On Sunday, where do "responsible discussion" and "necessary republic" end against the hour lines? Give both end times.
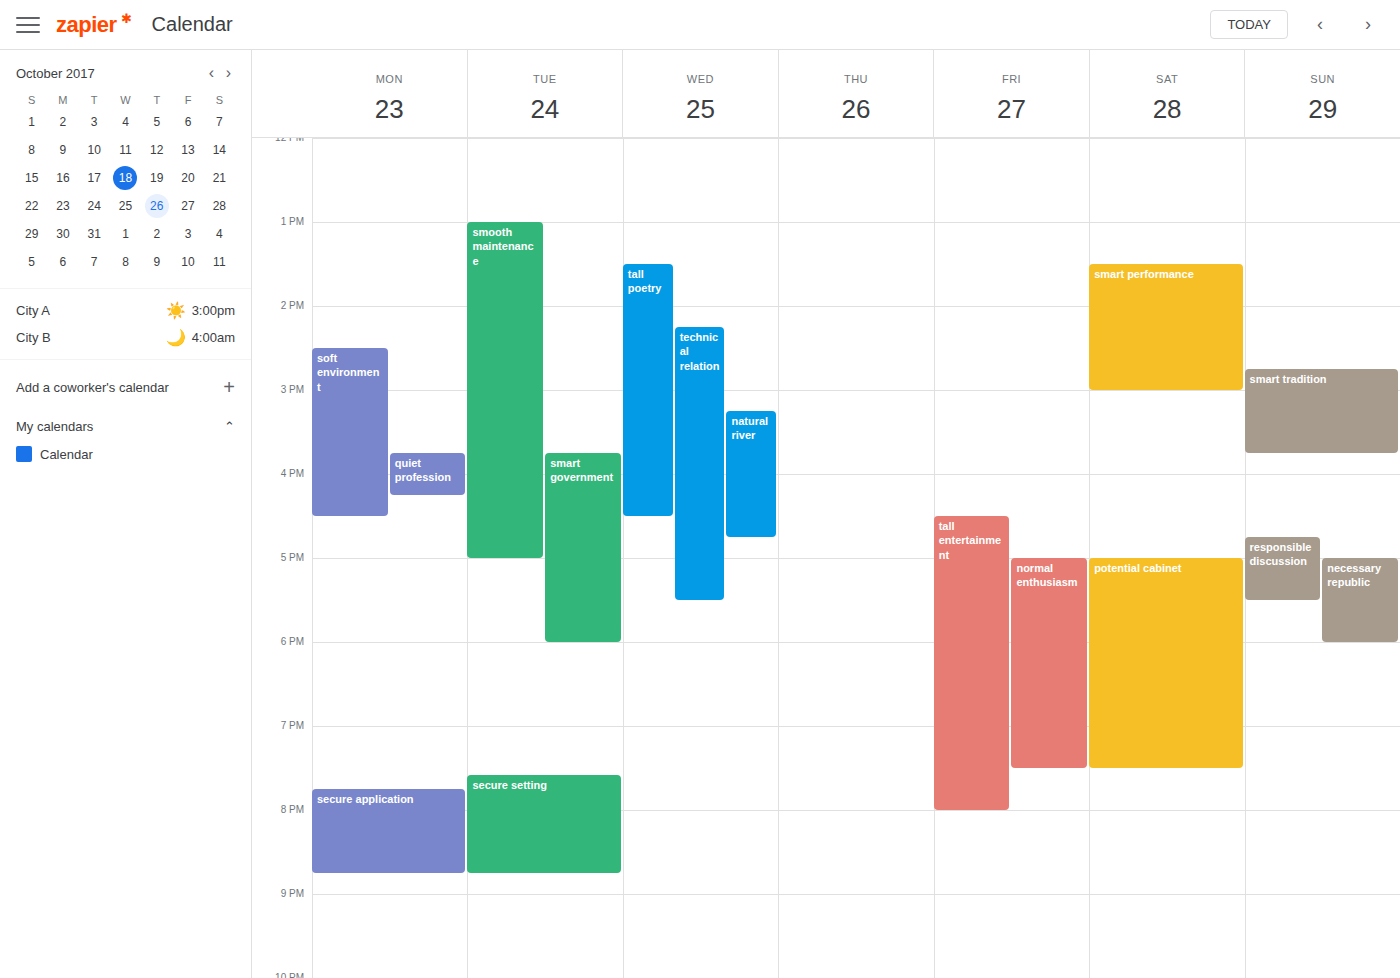
"responsible discussion": 5:30 PM, halfway between the 5 PM and 6 PM lines. "necessary republic": 6:00 PM, exactly on the 6 PM line.